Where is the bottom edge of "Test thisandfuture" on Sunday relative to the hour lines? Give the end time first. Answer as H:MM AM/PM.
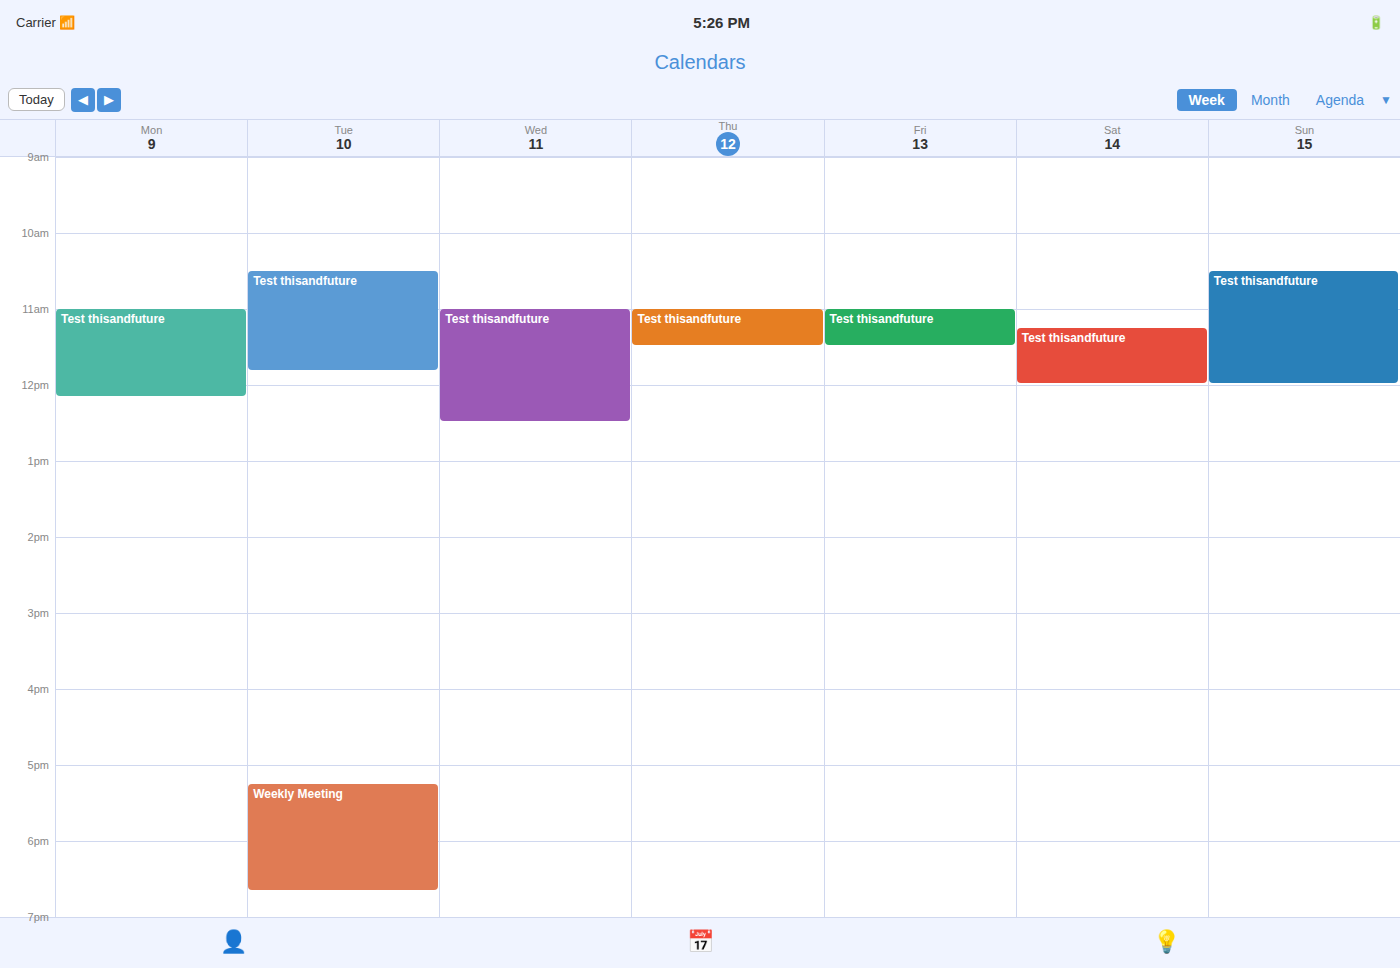
12:00 PM -- exactly on the 12 PM line.